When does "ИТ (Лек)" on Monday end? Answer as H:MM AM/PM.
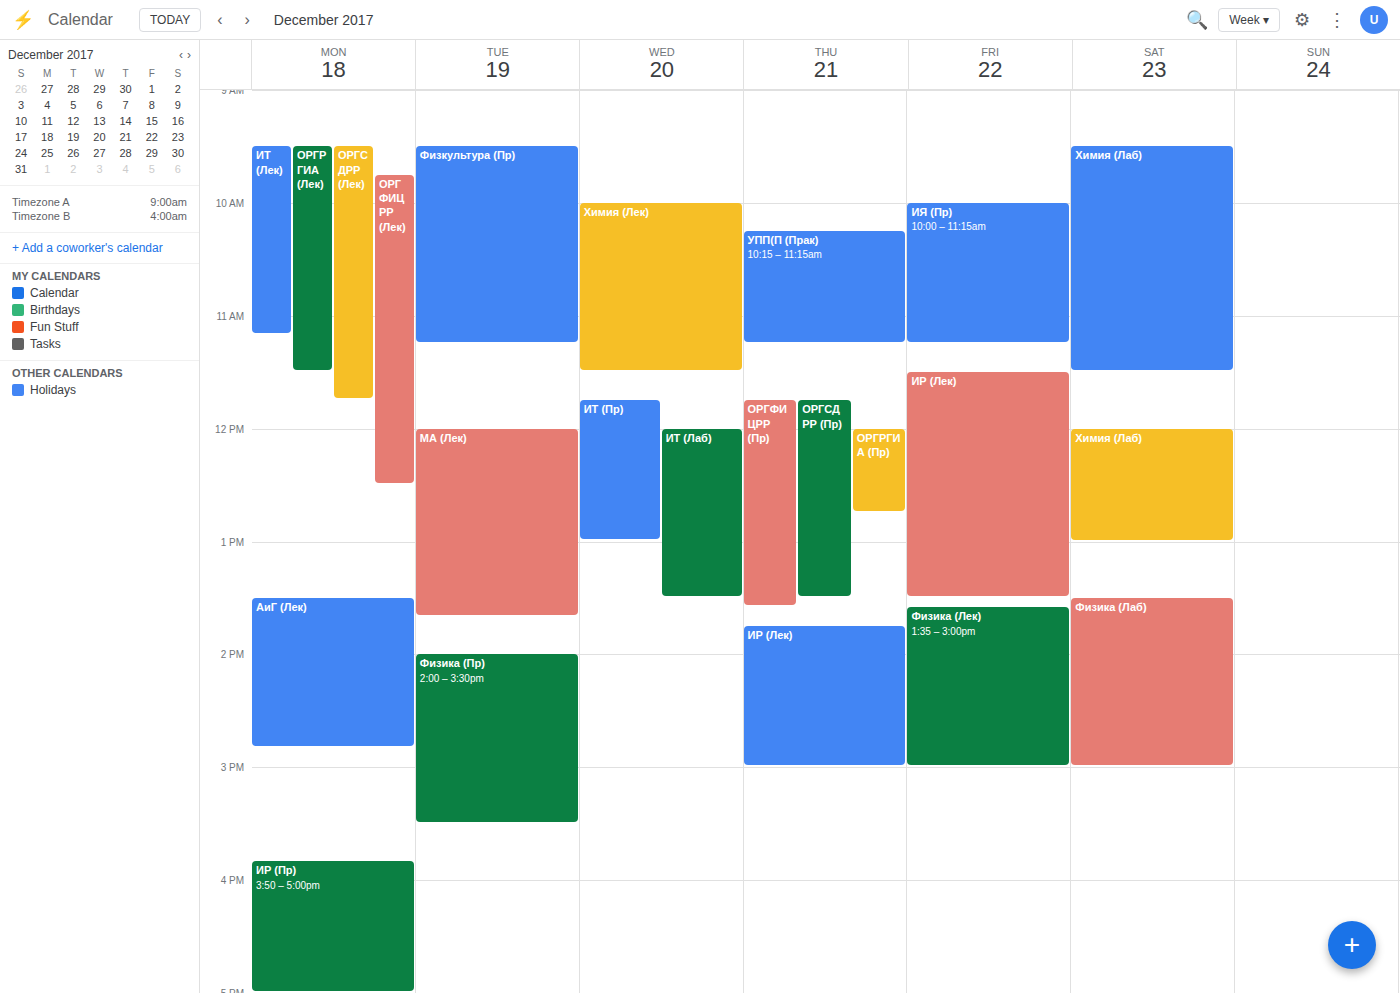
11:10 AM